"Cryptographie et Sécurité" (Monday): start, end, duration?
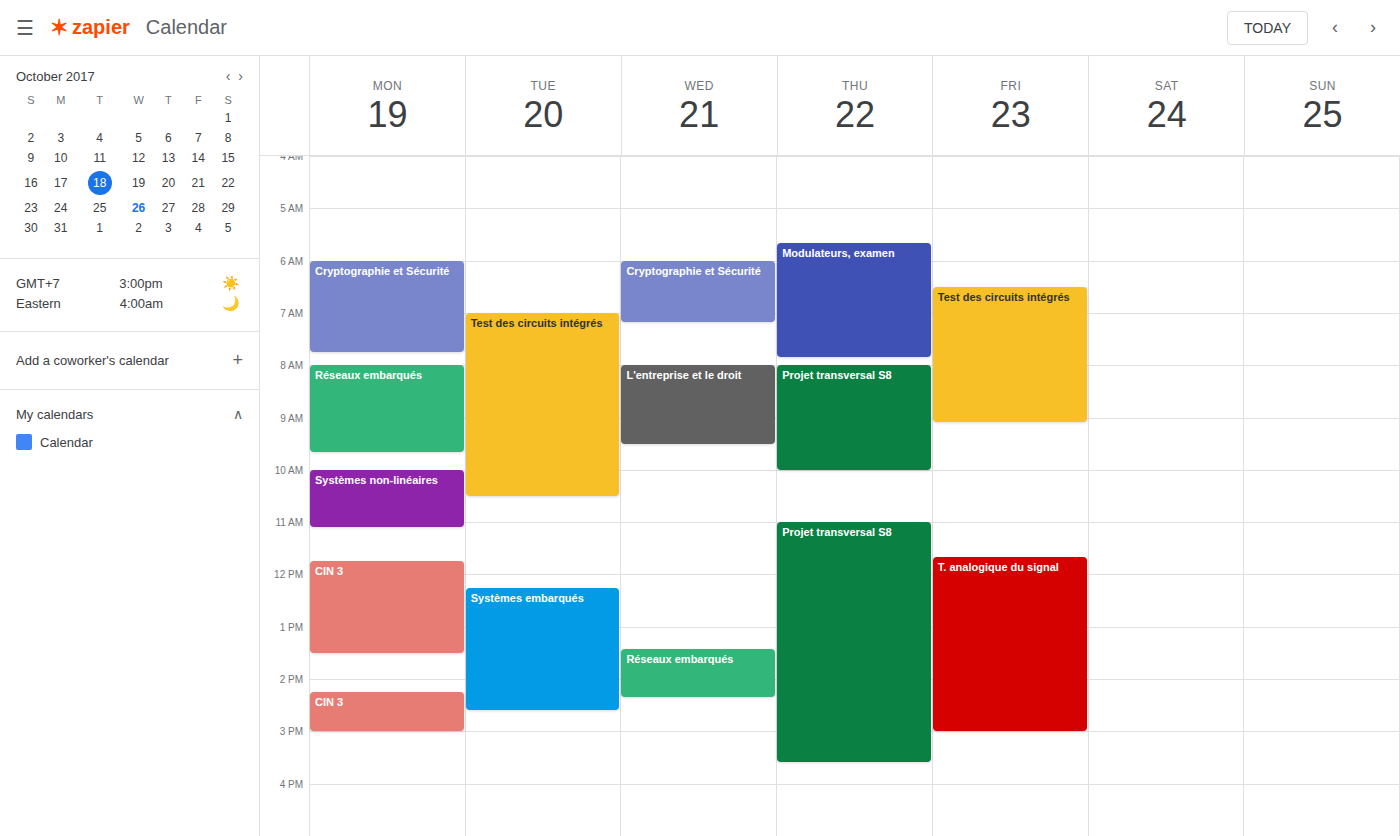
6:00 AM to 7:45 AM, 1 hour 45 minutes